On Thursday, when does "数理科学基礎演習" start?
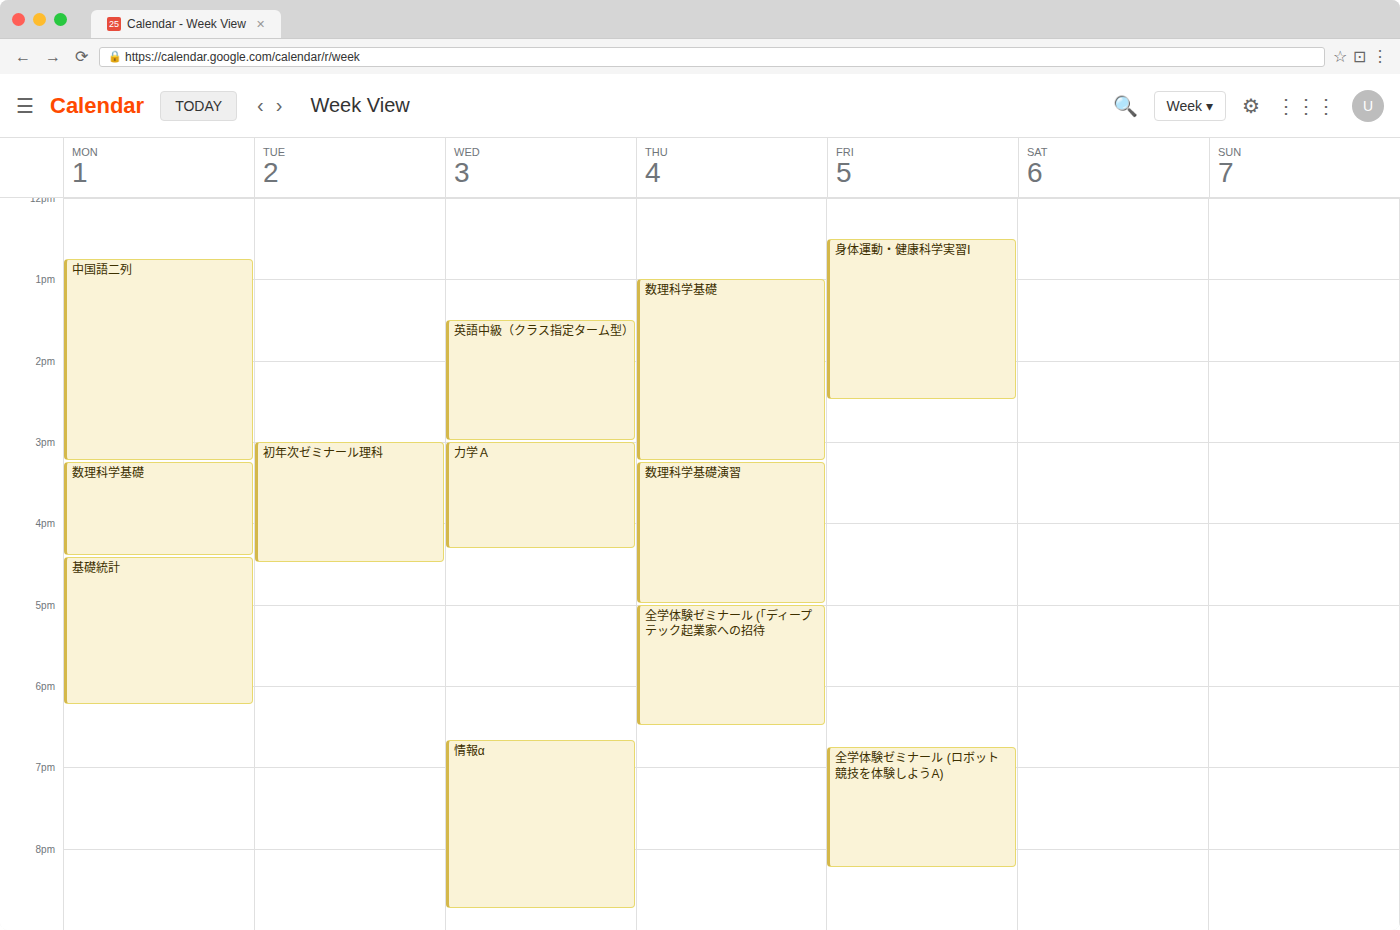
3:15 PM